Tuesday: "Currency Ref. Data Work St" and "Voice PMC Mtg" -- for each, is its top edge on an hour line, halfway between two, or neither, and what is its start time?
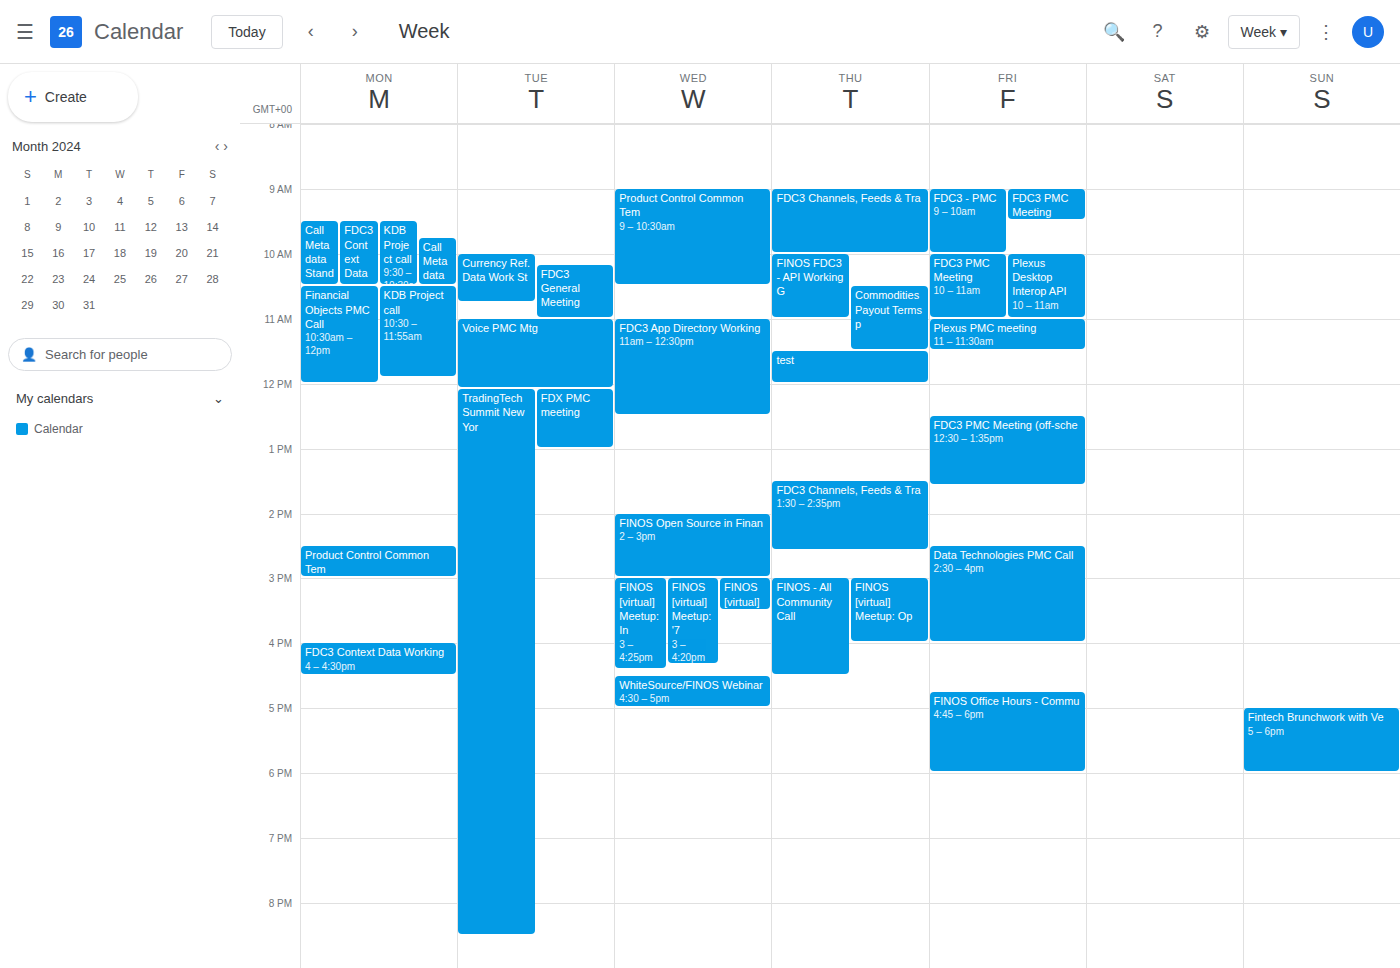
"Currency Ref. Data Work St": 10:00 AM, exactly on the 10 AM line. "Voice PMC Mtg": 11:00 AM, exactly on the 11 AM line.